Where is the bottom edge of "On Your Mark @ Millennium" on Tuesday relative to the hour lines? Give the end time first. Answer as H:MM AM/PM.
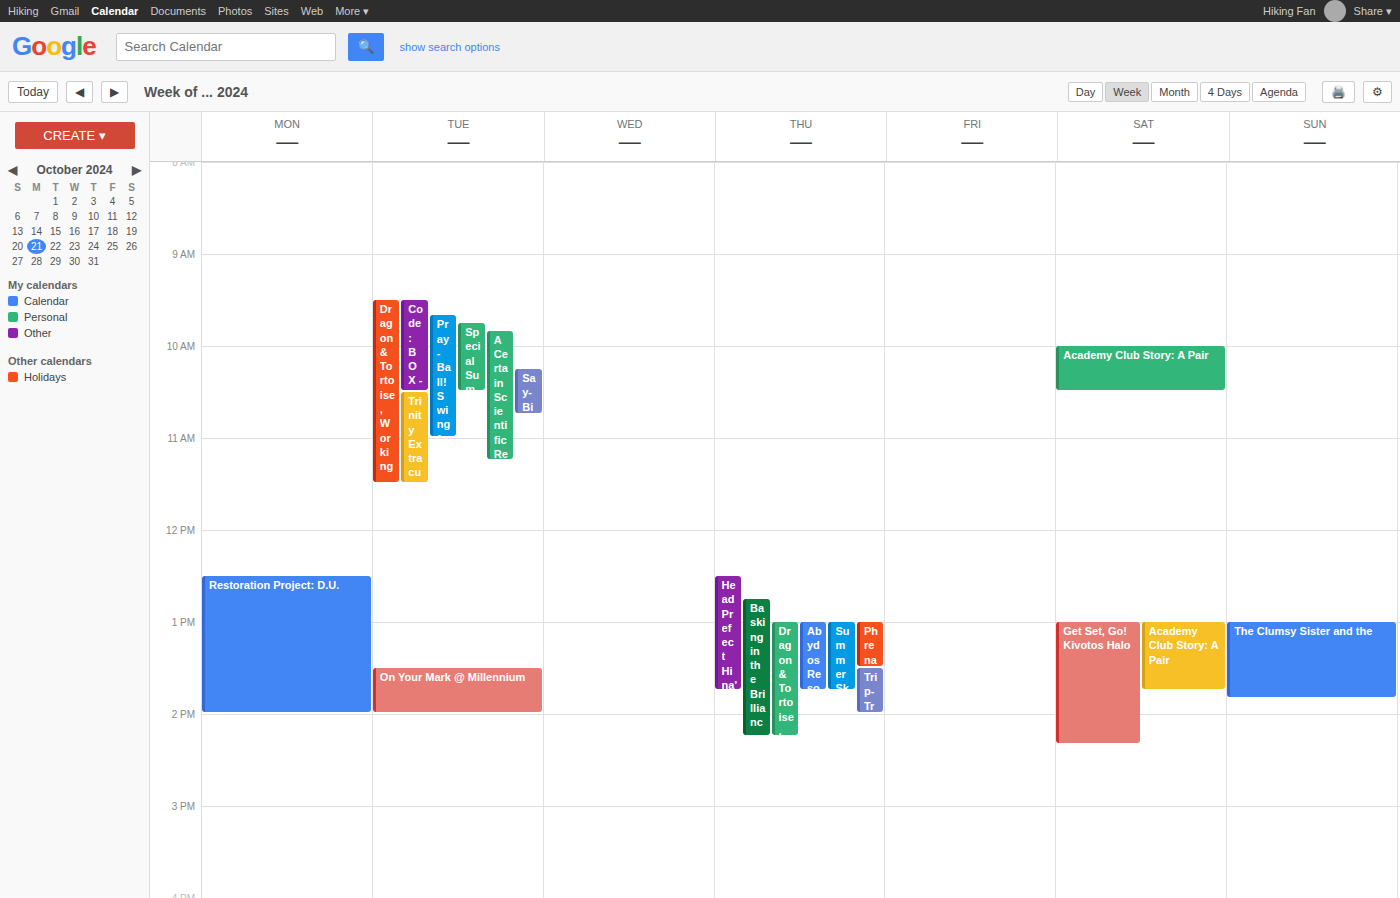
2:00 PM -- exactly on the 2 PM line.